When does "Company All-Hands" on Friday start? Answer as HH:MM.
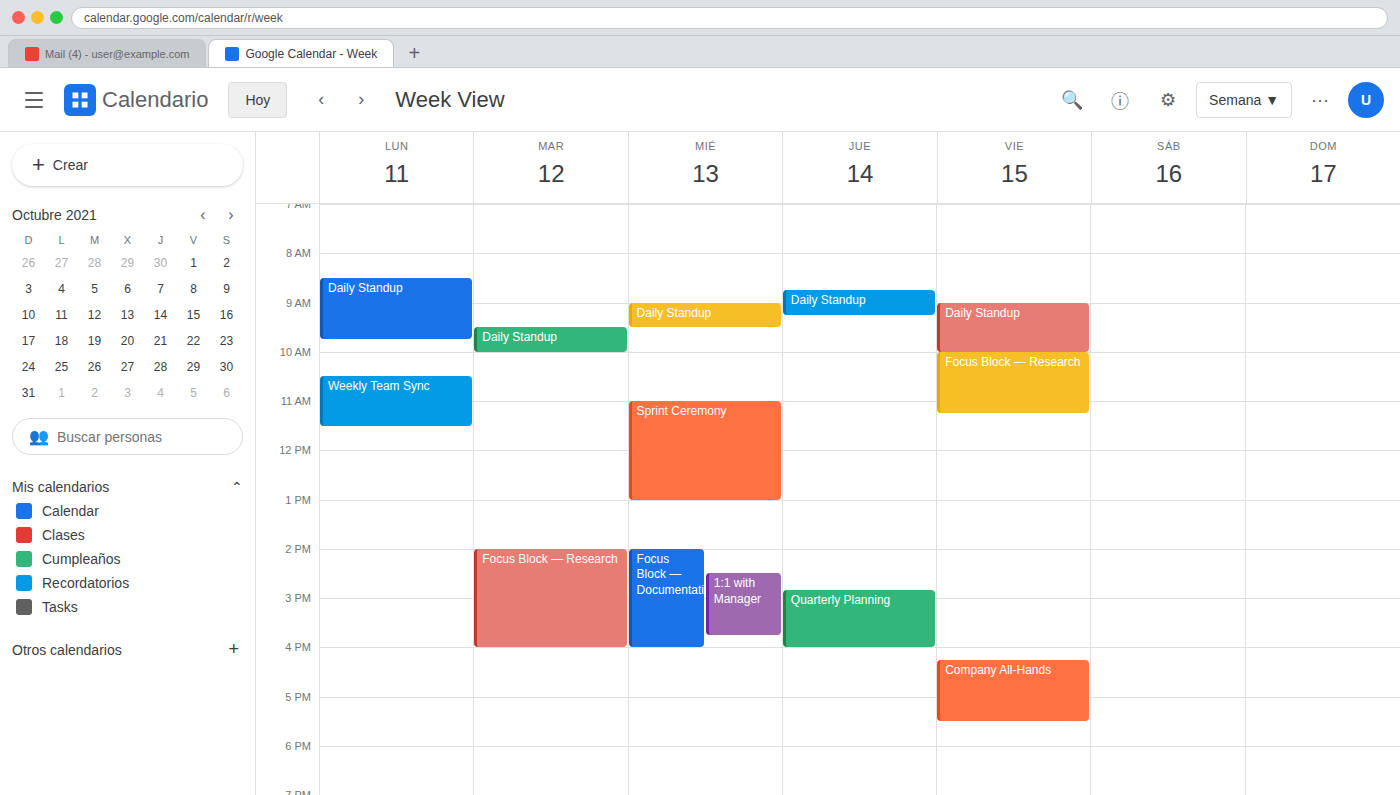
16:15